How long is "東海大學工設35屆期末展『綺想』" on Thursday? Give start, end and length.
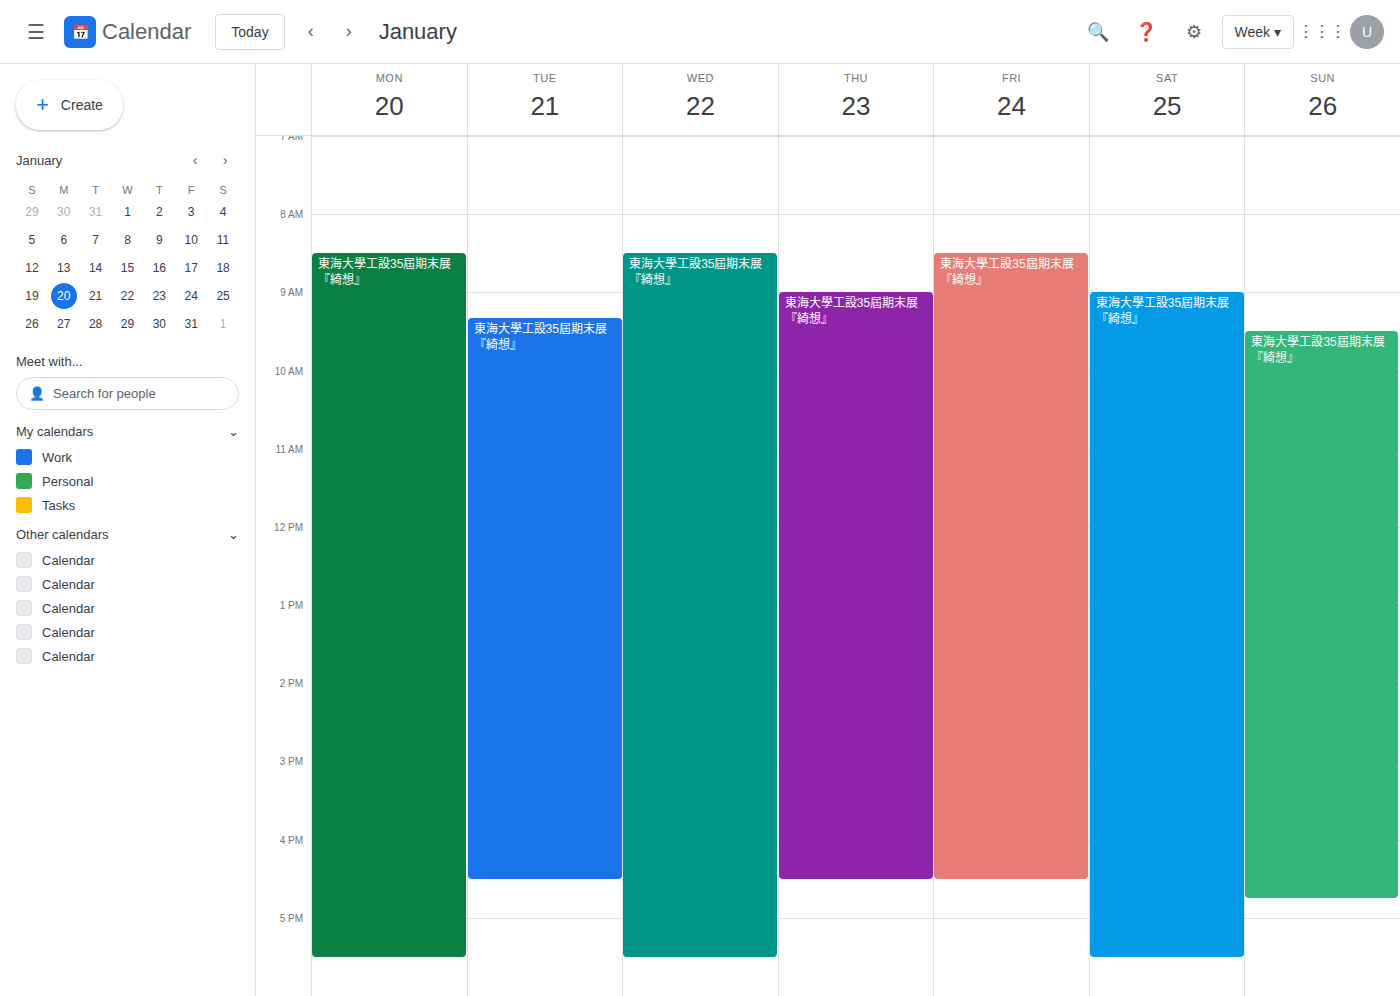
9:00 AM to 4:30 PM, 7 hours 30 minutes